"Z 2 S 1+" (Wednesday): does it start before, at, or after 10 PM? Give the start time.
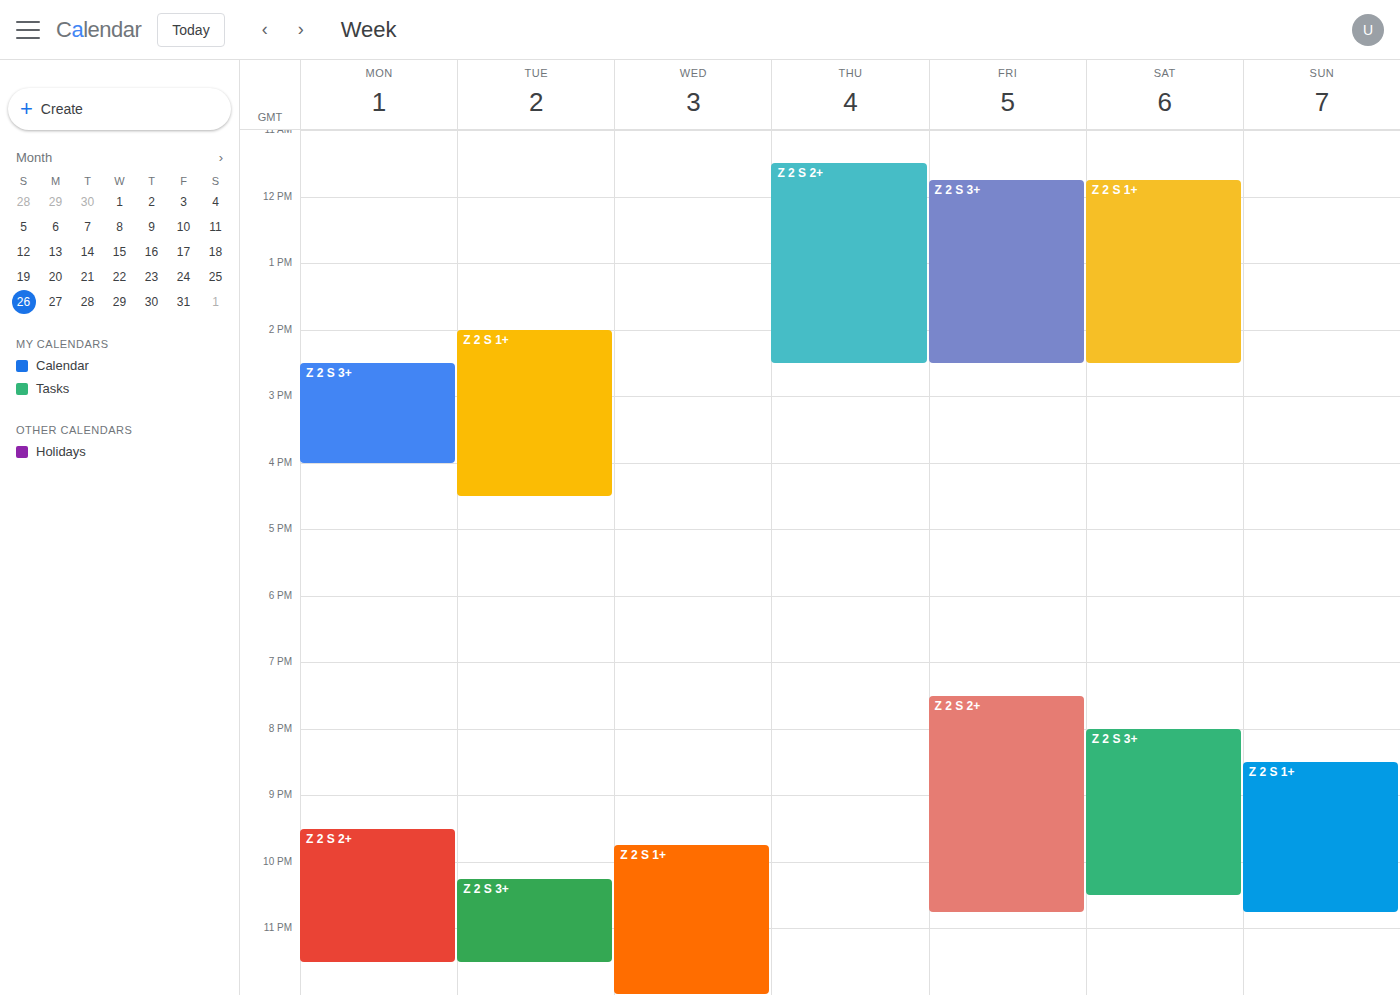
9:45 PM -- before 10 PM, 15 minutes above the 10 PM line.